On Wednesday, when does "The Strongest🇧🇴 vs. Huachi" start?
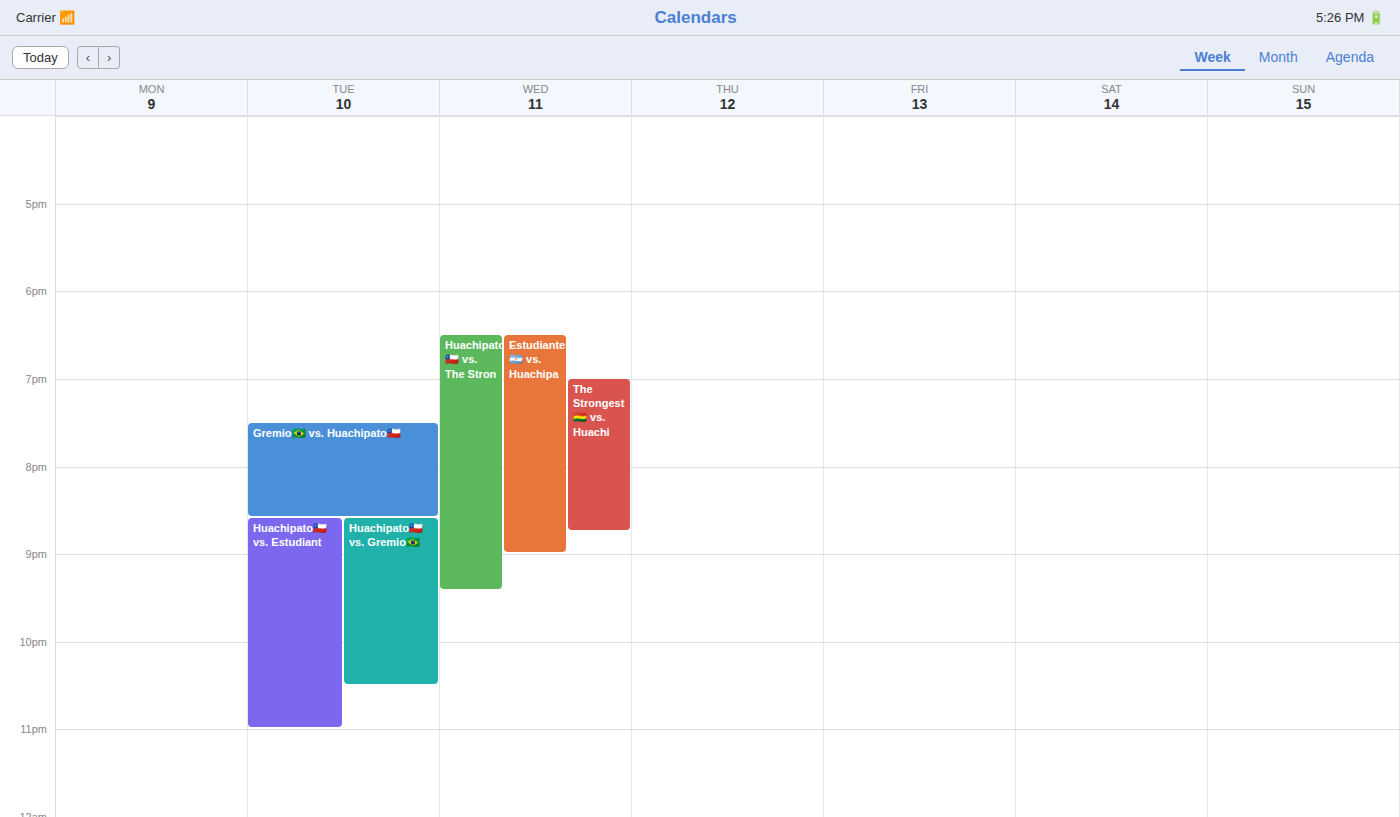
7:00 PM